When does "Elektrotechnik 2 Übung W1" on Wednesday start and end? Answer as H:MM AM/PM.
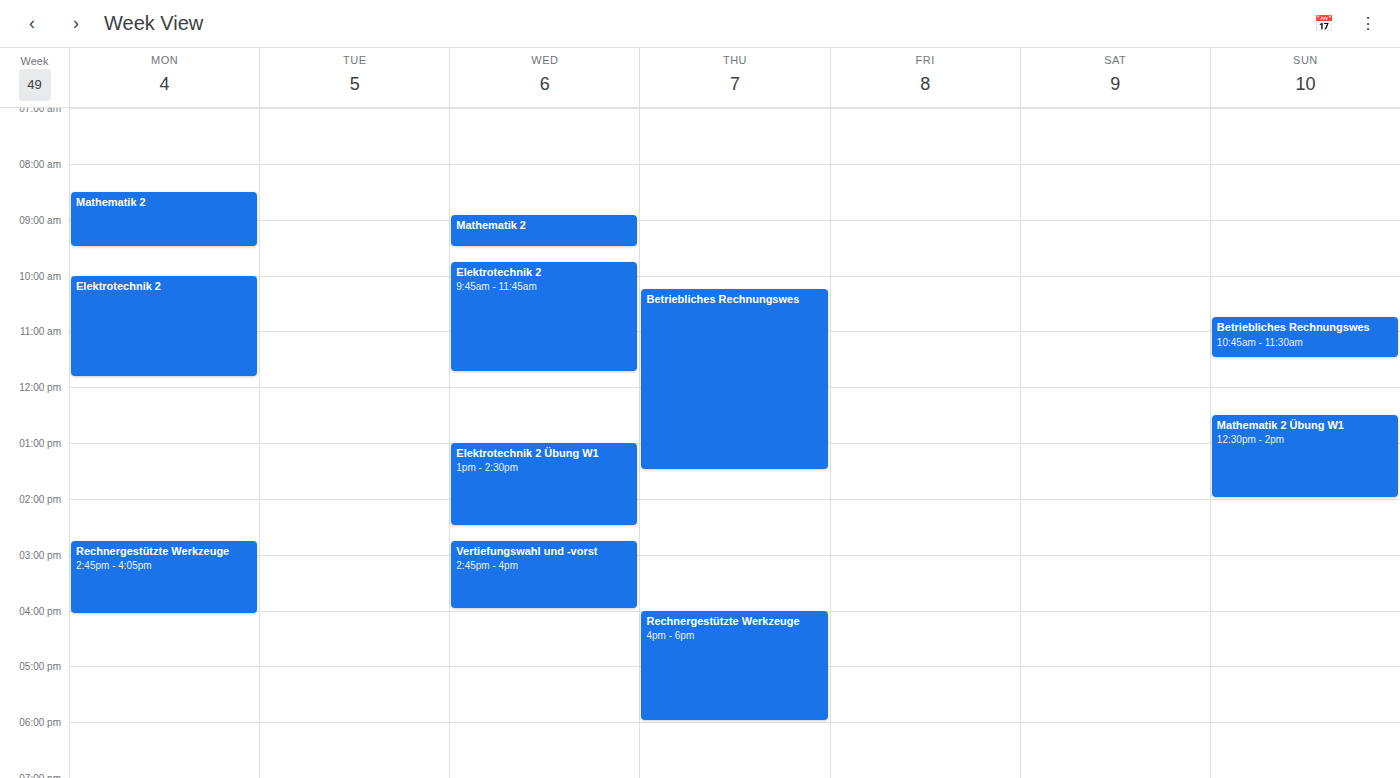
1:00 PM to 2:30 PM